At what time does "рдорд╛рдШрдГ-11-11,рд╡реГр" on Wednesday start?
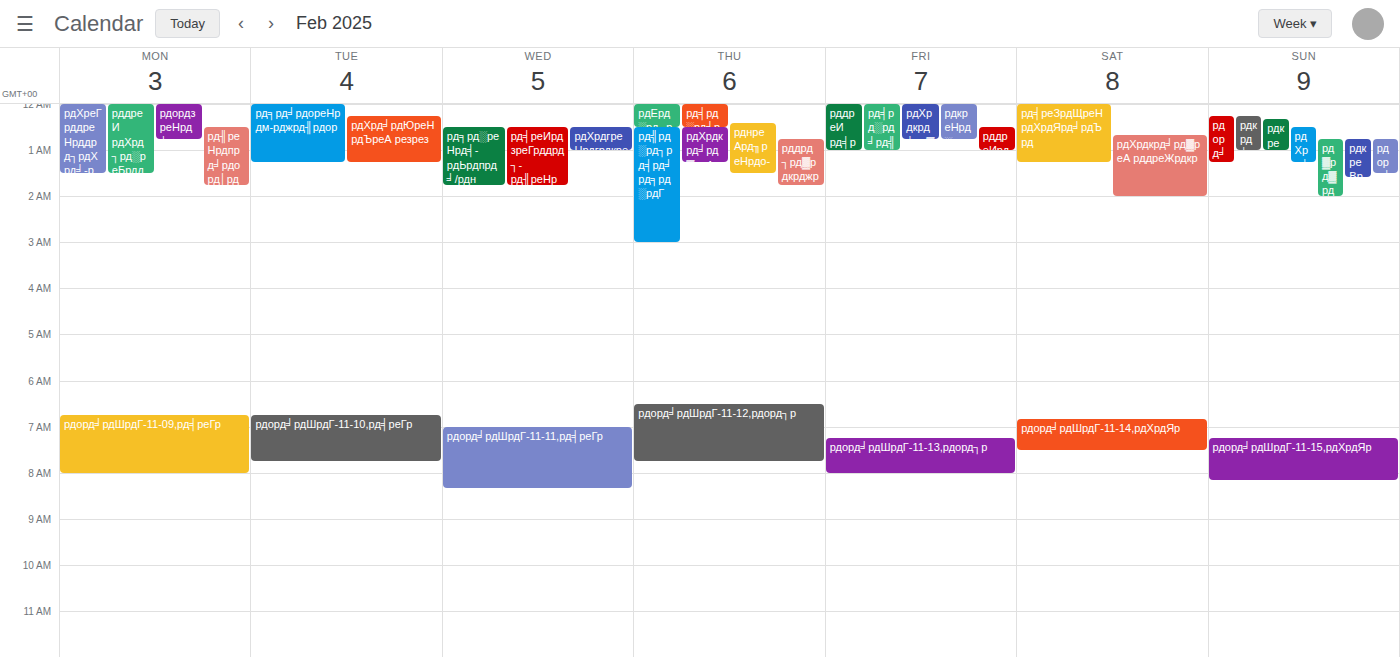
7:00 AM